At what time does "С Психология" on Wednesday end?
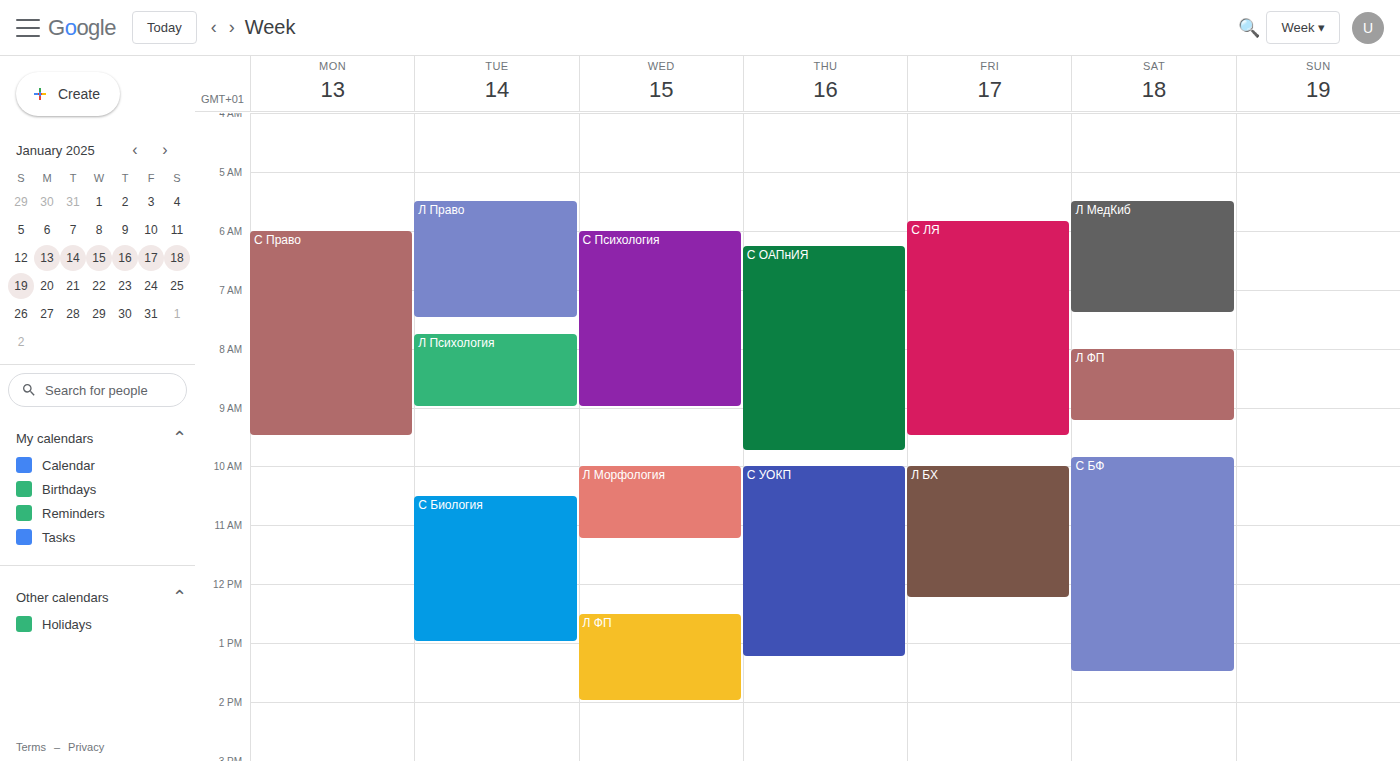
9:00 AM